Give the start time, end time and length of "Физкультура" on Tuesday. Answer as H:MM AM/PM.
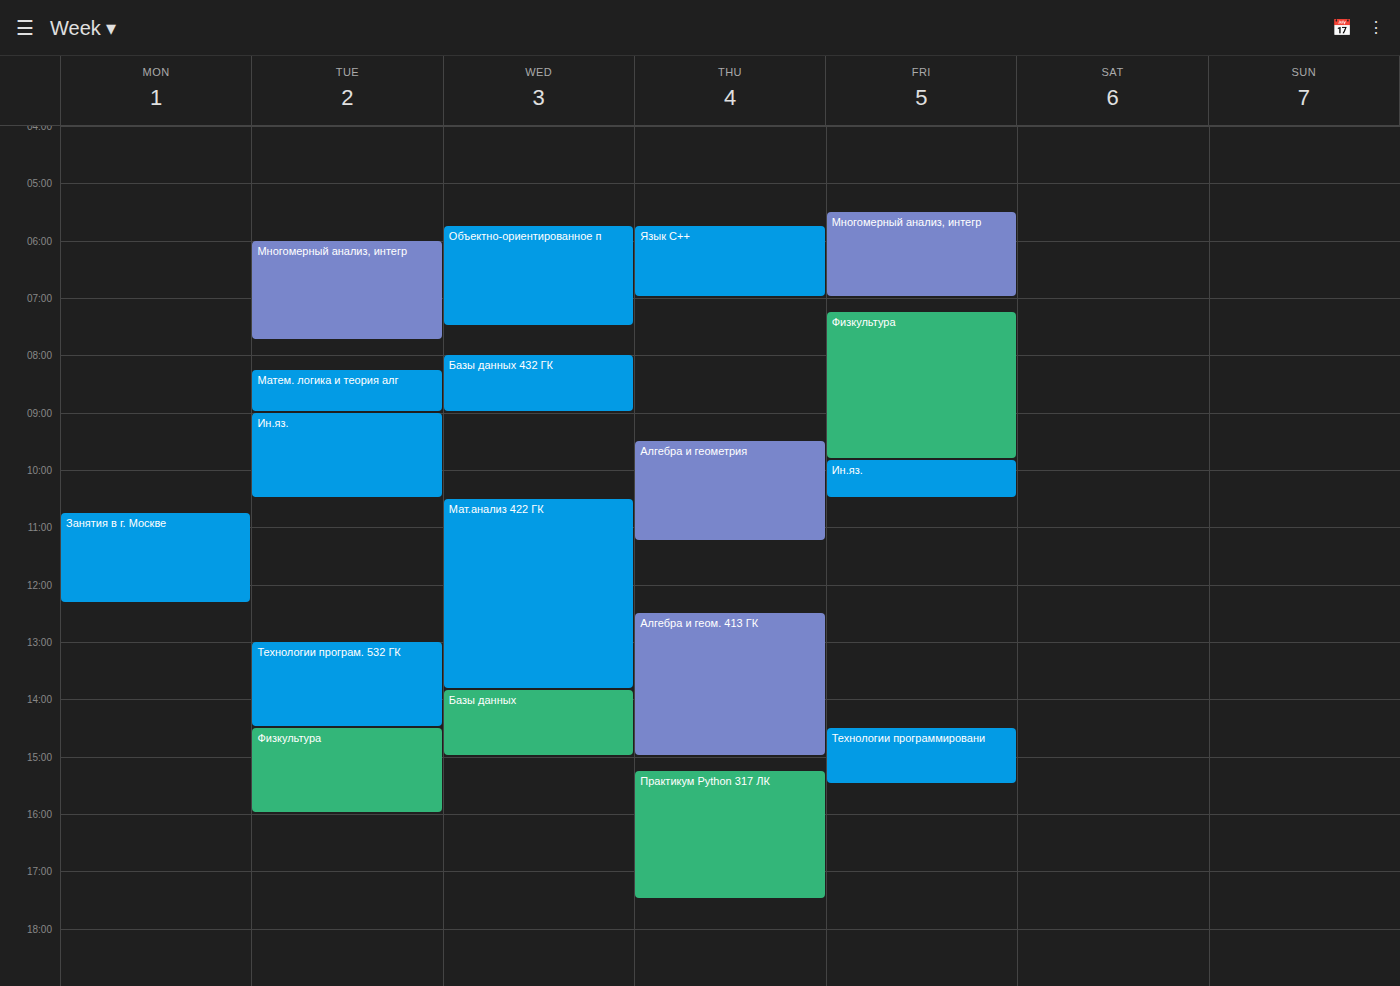
2:30 PM to 4:00 PM, 1 hour 30 minutes